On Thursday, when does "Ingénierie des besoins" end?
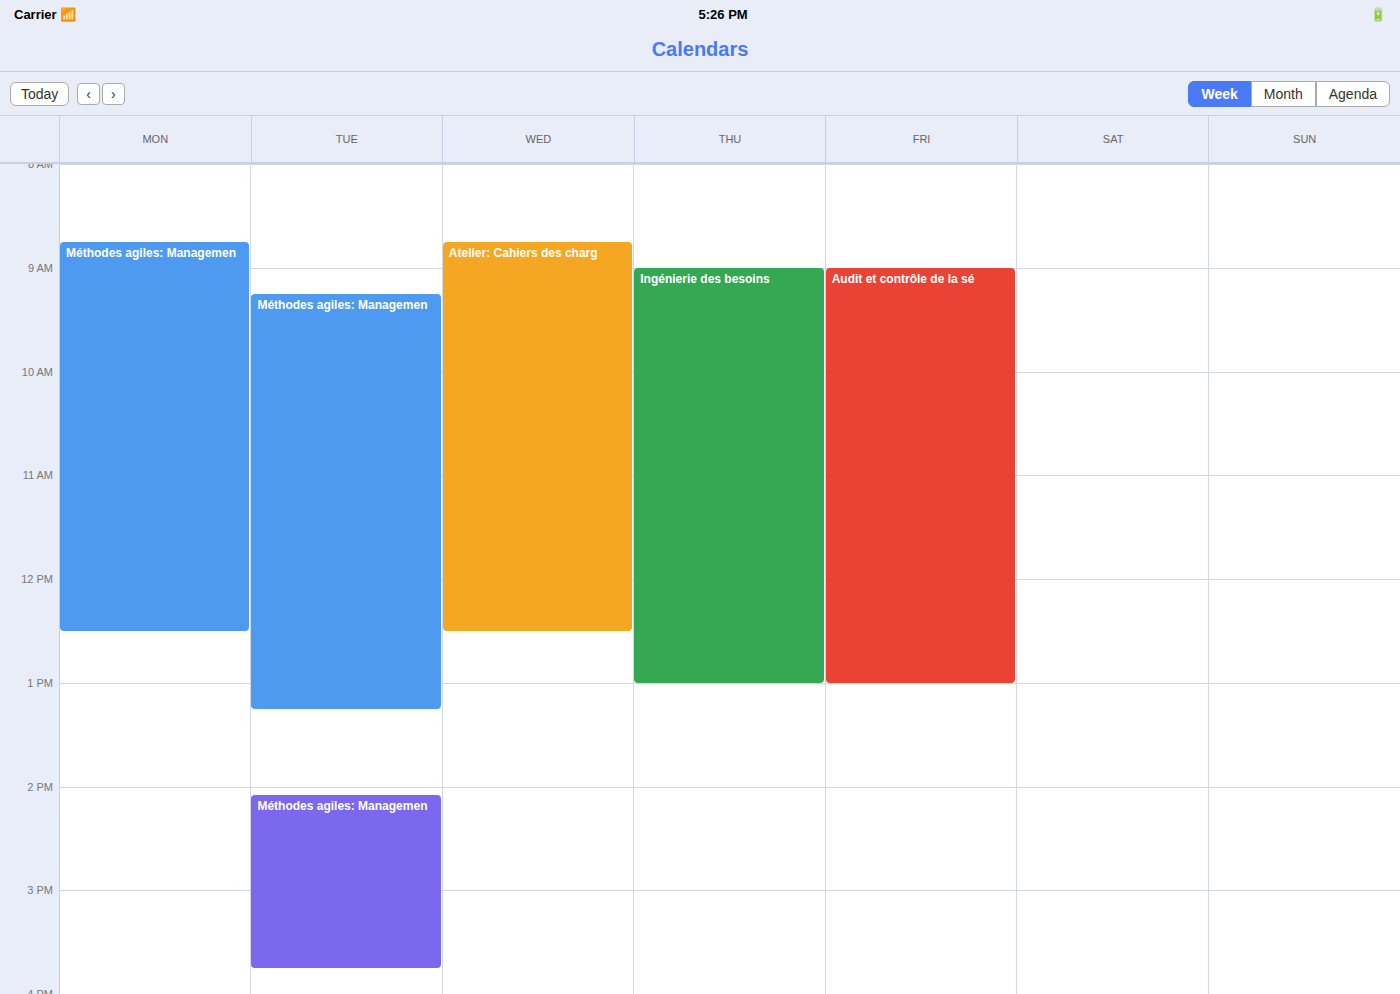
1:00 PM